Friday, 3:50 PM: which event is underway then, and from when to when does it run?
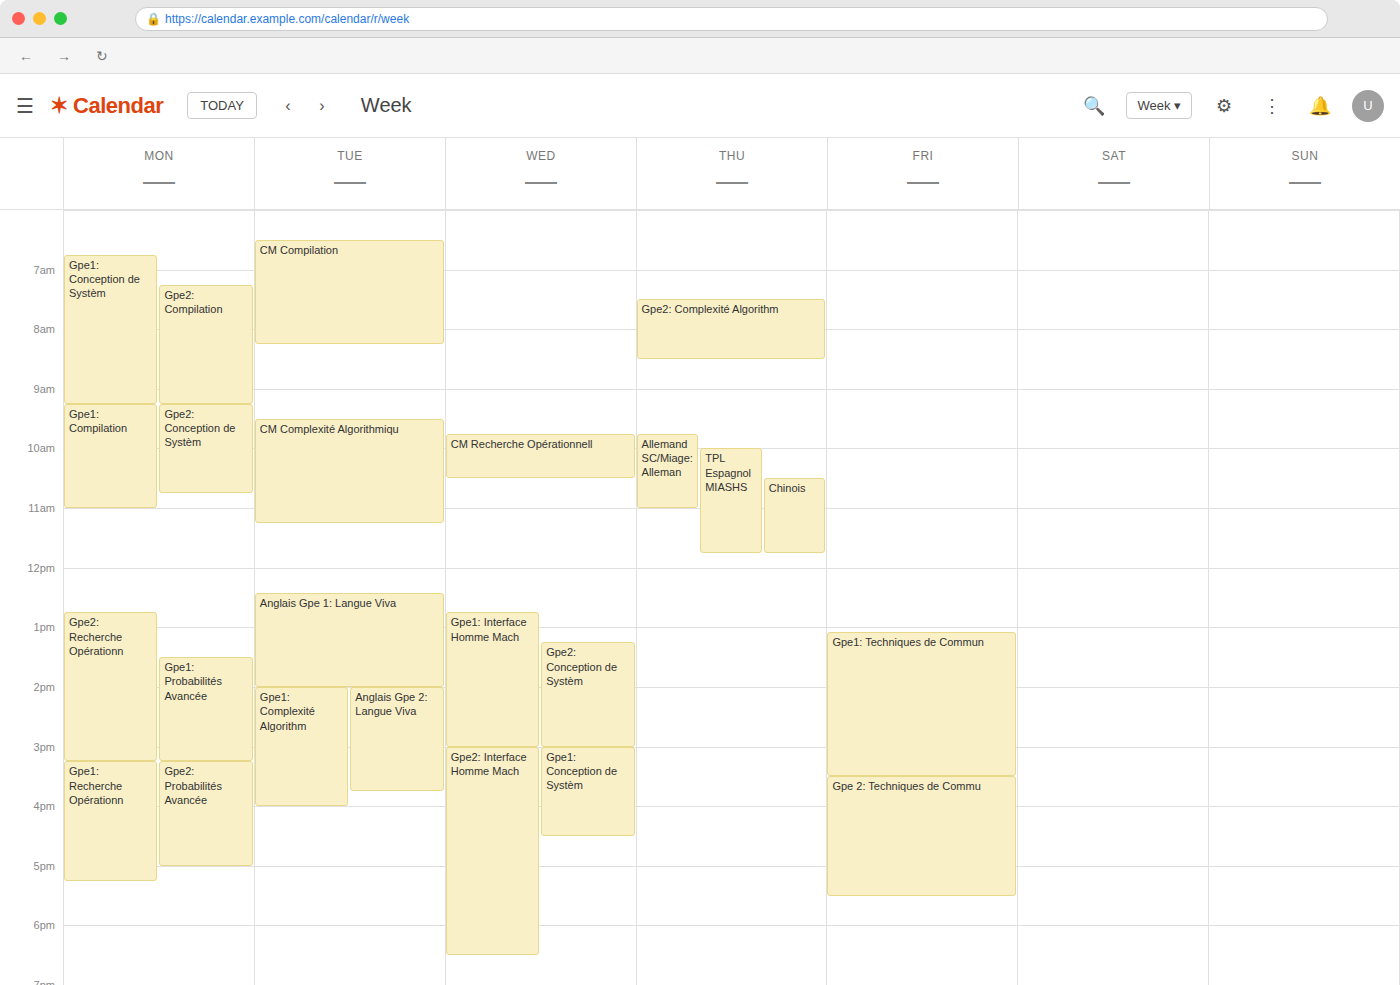
"Gpe 2: Techniques de Commu", 3:30 PM to 5:30 PM